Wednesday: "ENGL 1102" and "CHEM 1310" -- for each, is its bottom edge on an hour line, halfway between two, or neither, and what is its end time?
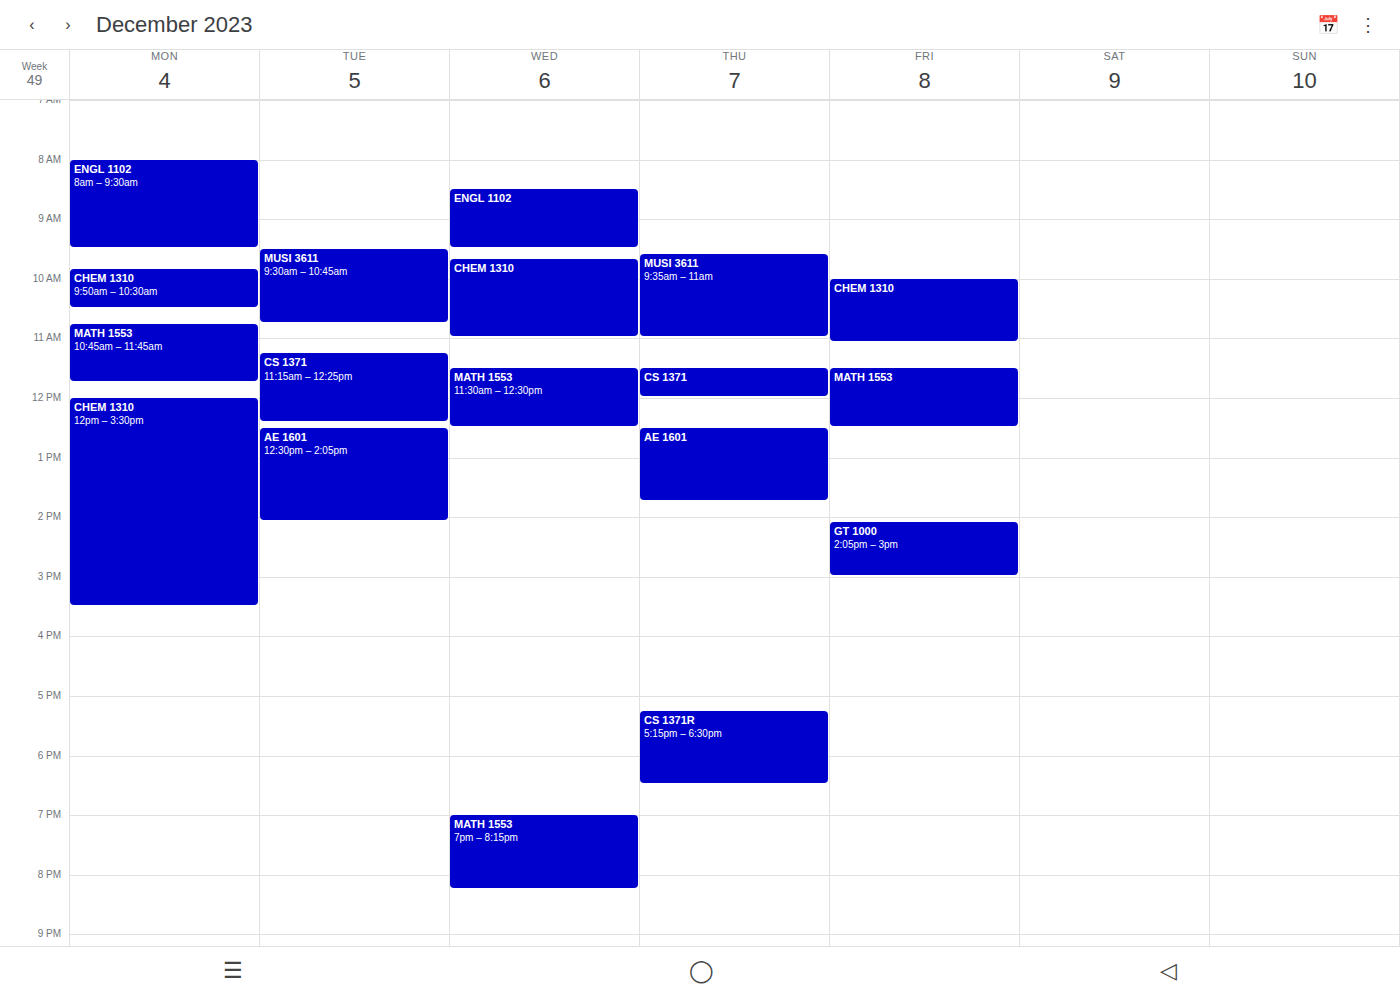
"ENGL 1102": 9:30 AM, halfway between the 9 AM and 10 AM lines. "CHEM 1310": 11:00 AM, exactly on the 11 AM line.